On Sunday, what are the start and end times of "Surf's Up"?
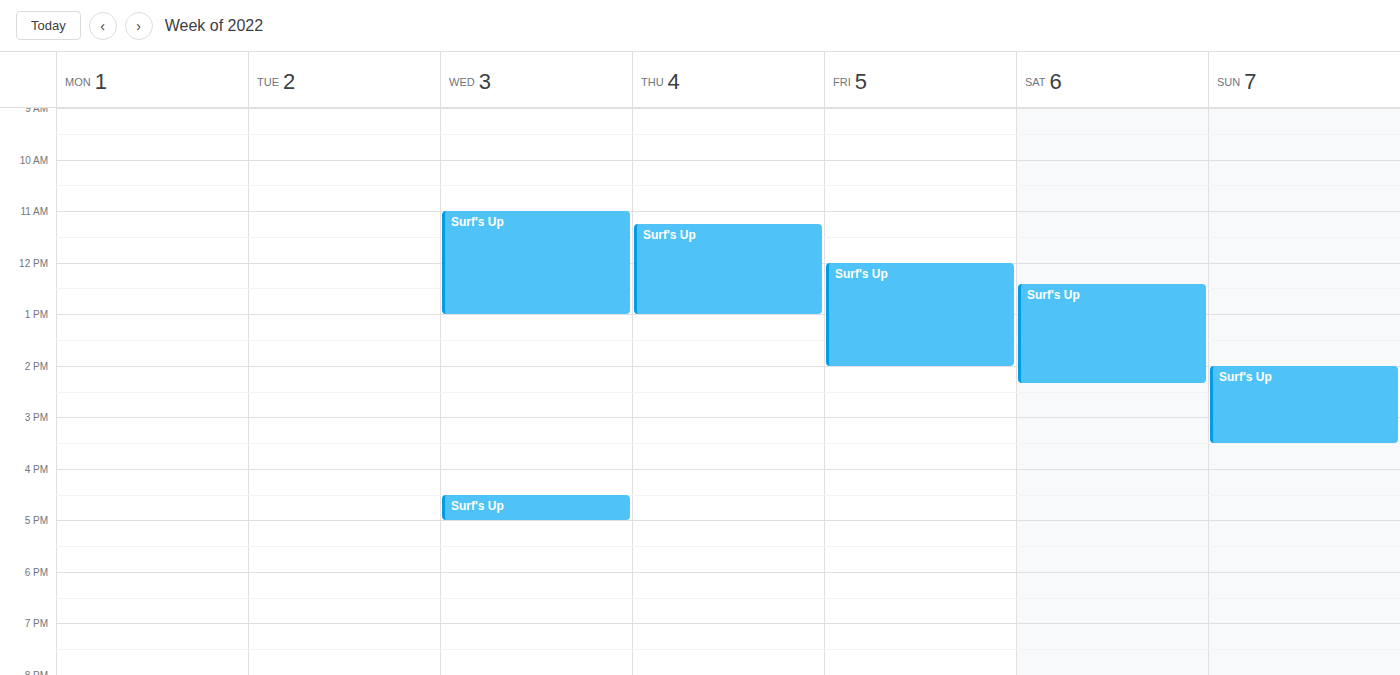
2:00 PM to 3:30 PM